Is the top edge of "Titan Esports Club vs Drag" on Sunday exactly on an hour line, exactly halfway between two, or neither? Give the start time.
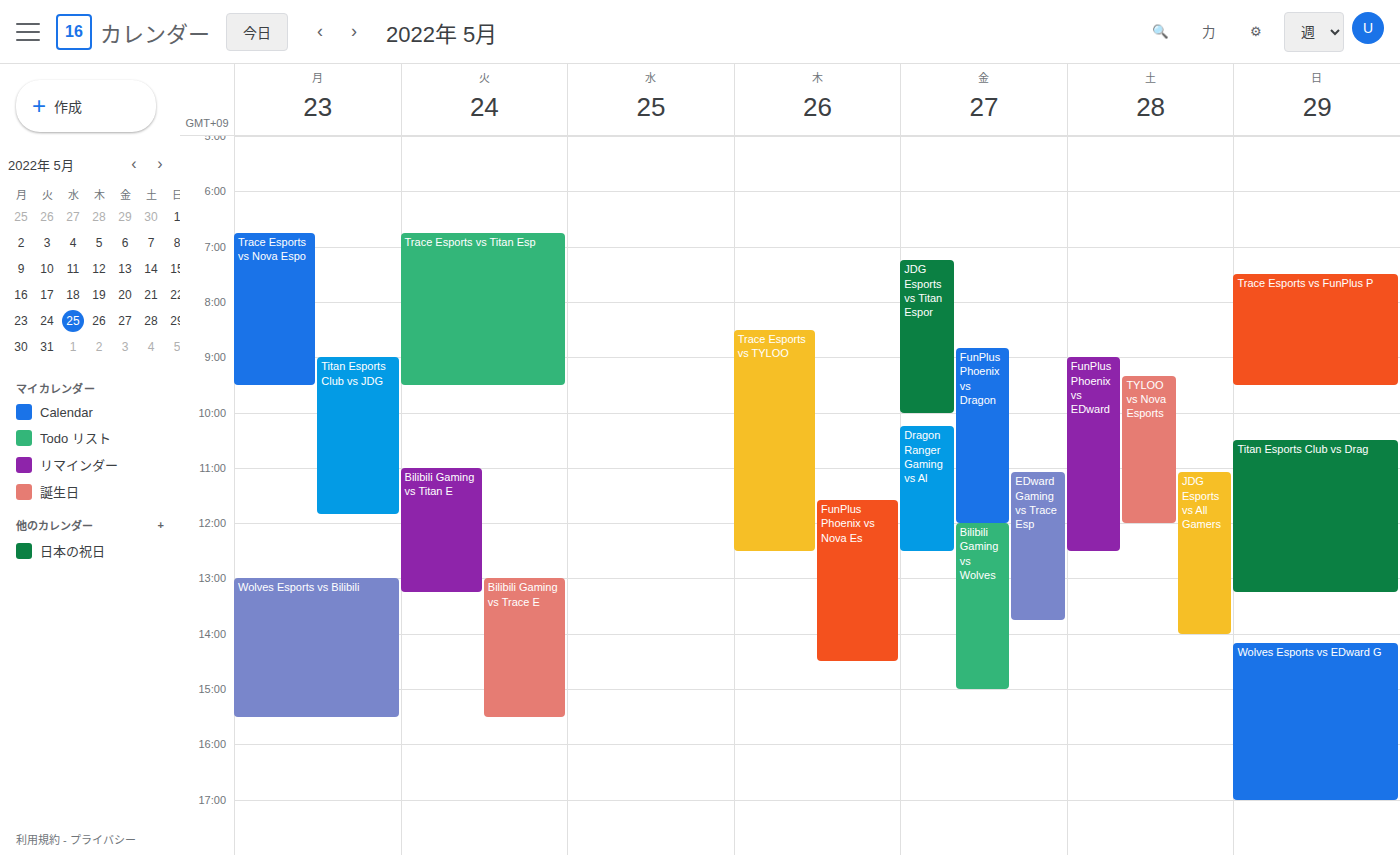
10:30 AM -- halfway between the 10 AM and 11 AM lines.